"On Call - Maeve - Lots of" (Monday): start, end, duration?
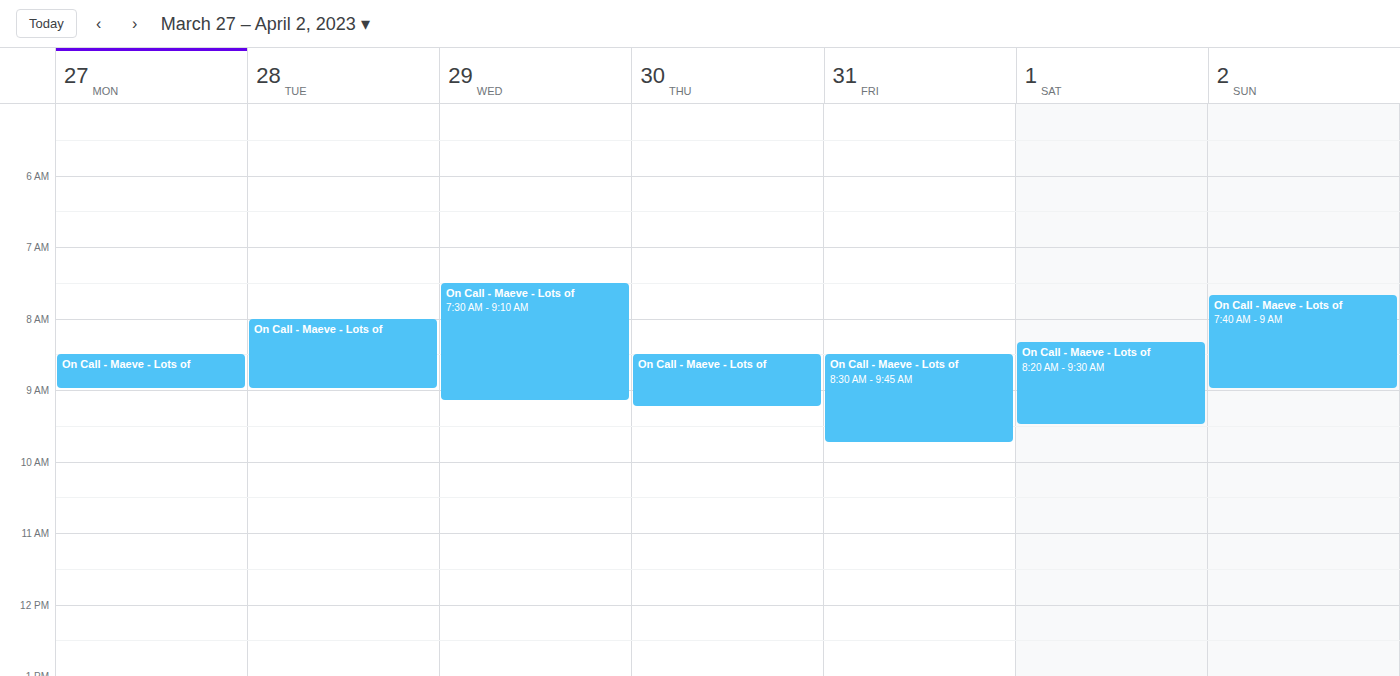
8:30 AM to 9:00 AM, 30 minutes